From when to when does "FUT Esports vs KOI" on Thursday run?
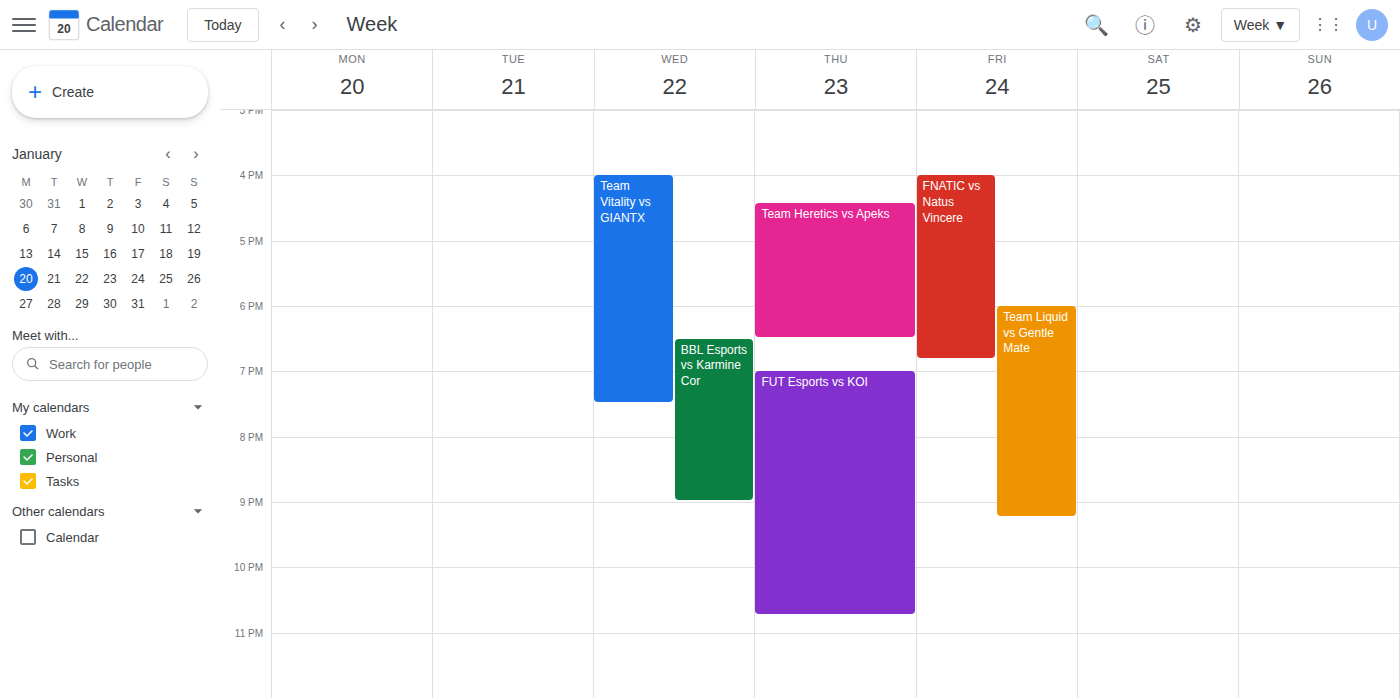
7:00 PM to 10:45 PM